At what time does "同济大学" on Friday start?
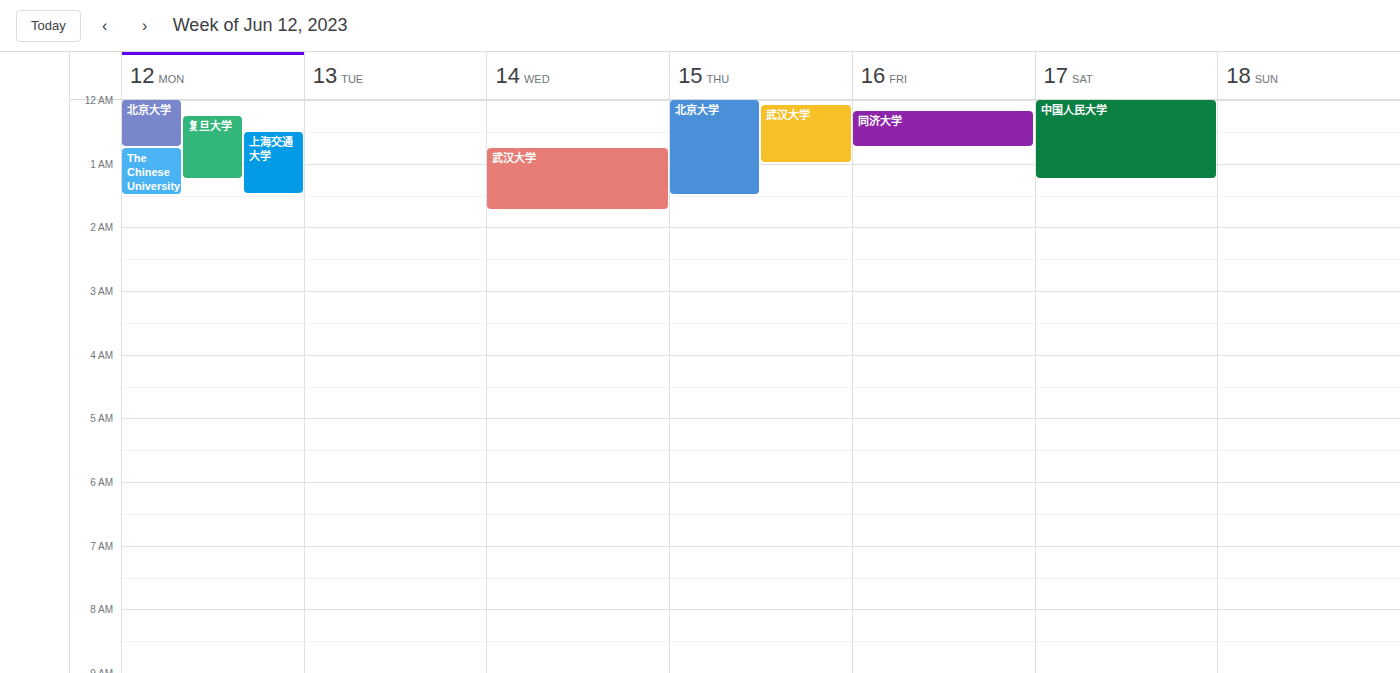
12:10 AM